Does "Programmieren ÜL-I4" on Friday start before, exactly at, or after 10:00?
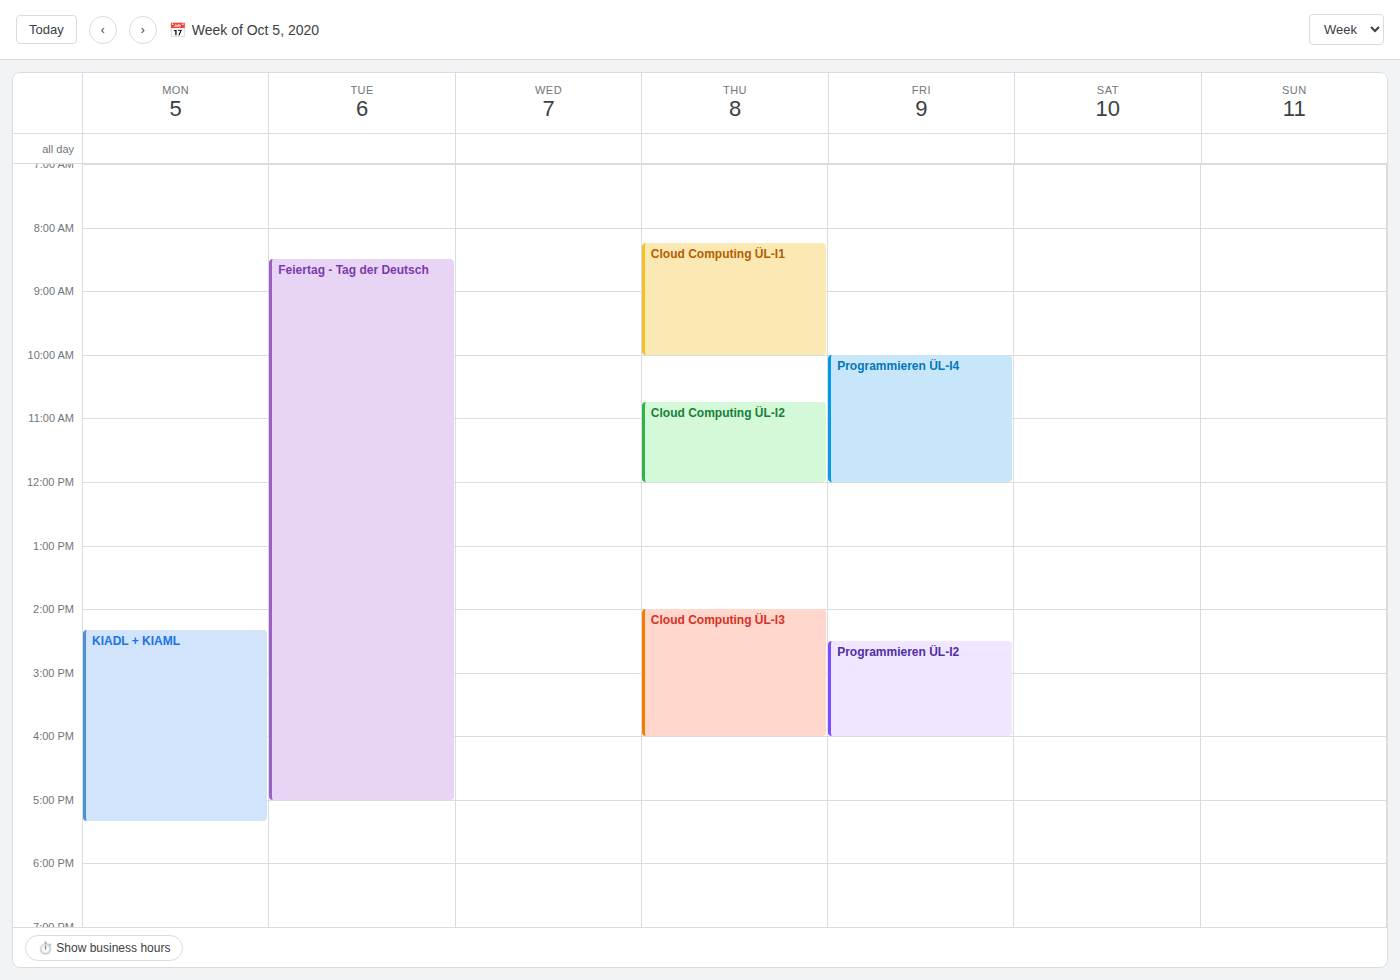
10:00 -- exactly at 10:00, on the 10:00 line.